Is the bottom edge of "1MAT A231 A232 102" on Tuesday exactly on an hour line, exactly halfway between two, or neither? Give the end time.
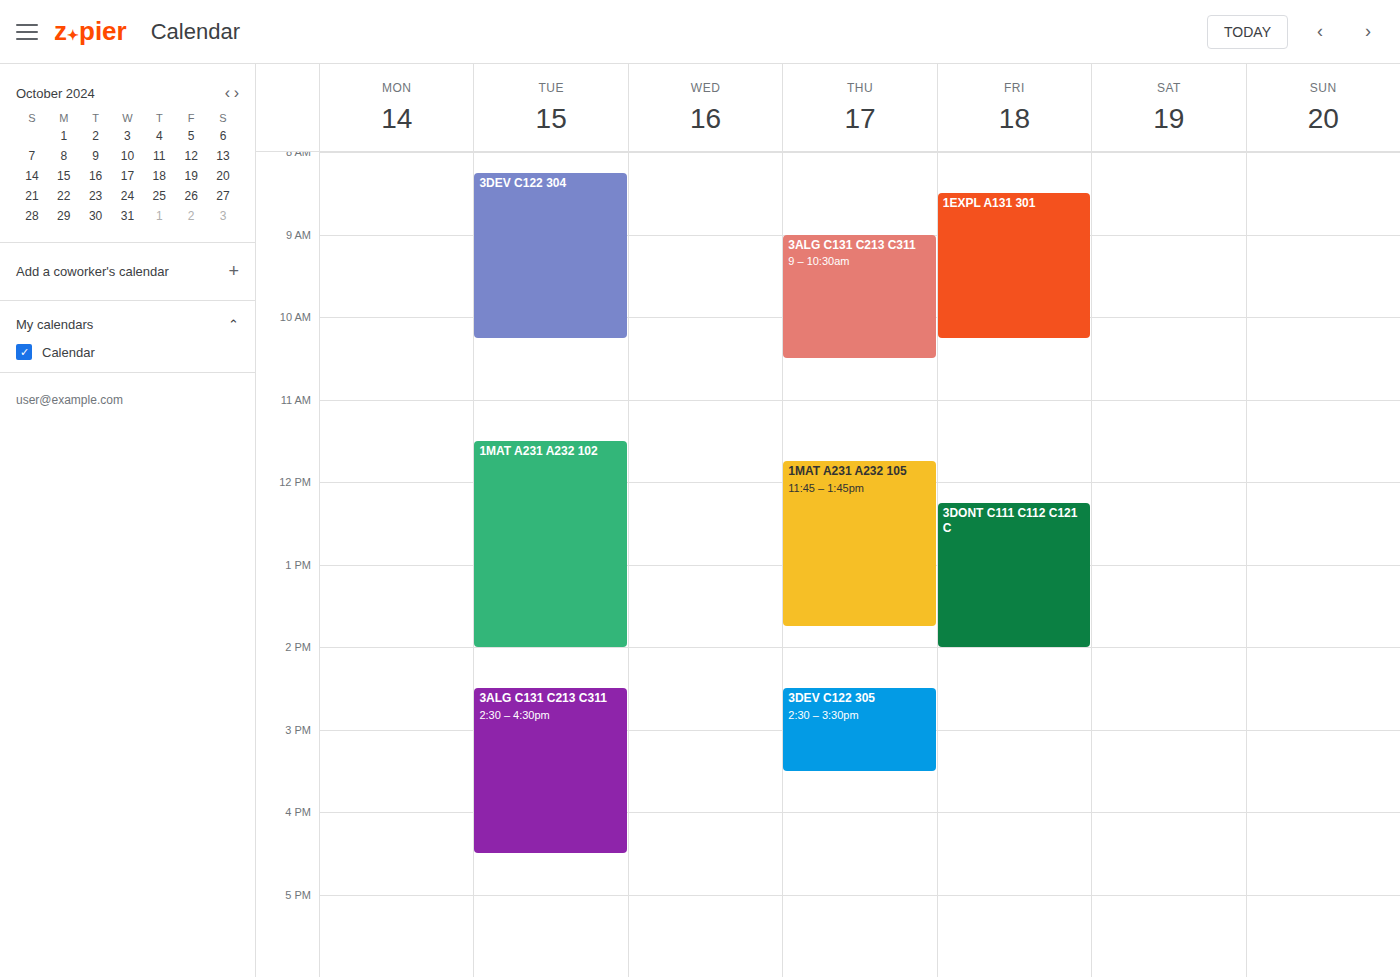
2:00 PM -- exactly on the 2 PM line.